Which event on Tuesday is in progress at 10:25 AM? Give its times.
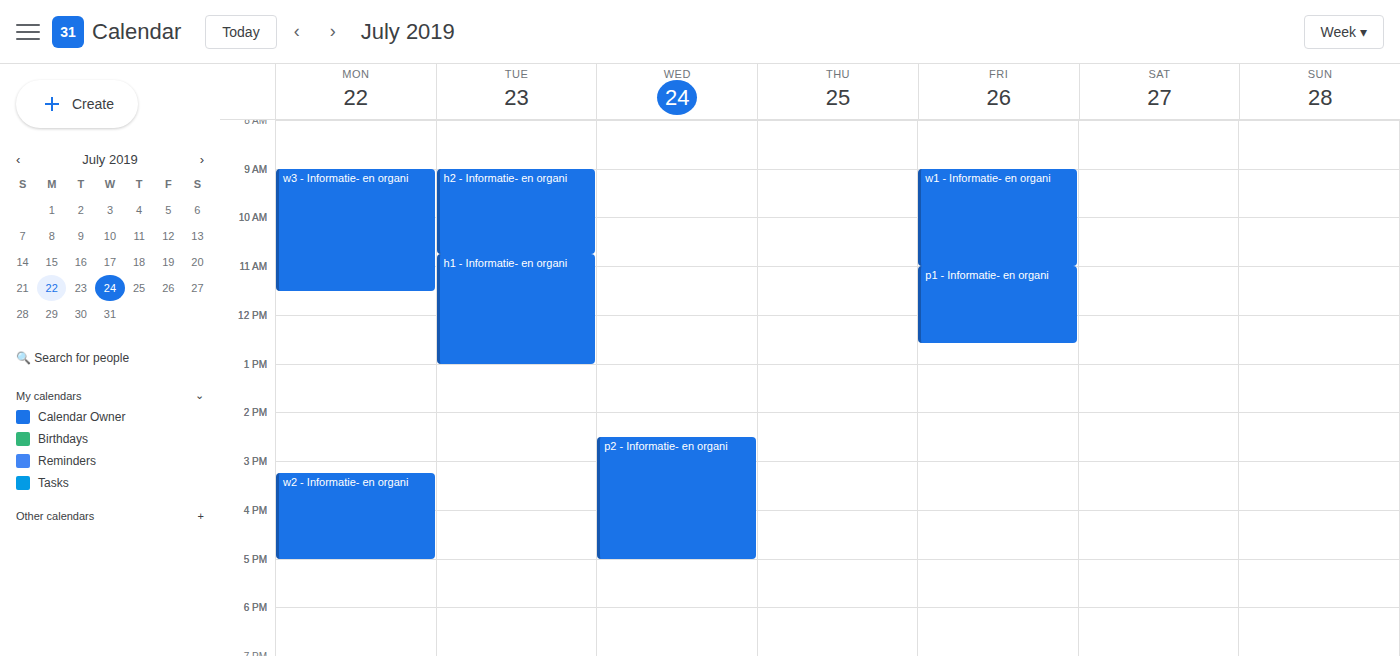
"h2 - Informatie- en organi", 9:00 AM to 10:45 AM